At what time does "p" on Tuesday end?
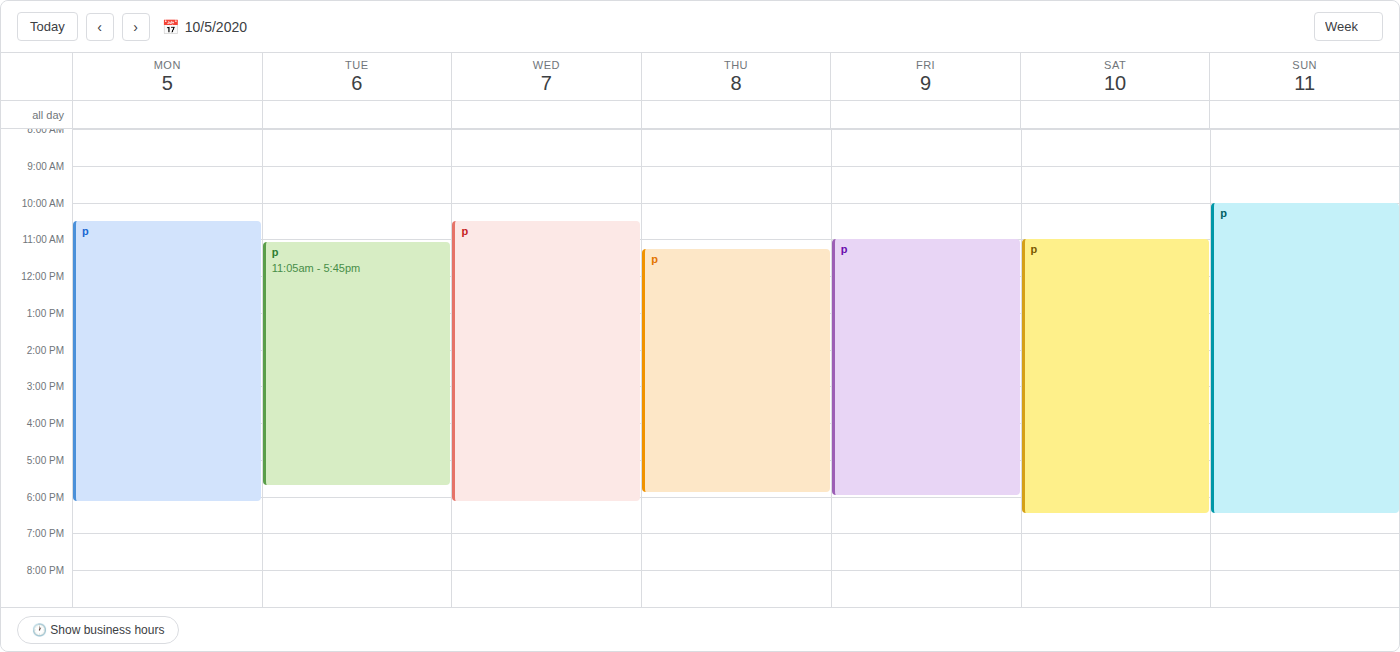
5:45 PM